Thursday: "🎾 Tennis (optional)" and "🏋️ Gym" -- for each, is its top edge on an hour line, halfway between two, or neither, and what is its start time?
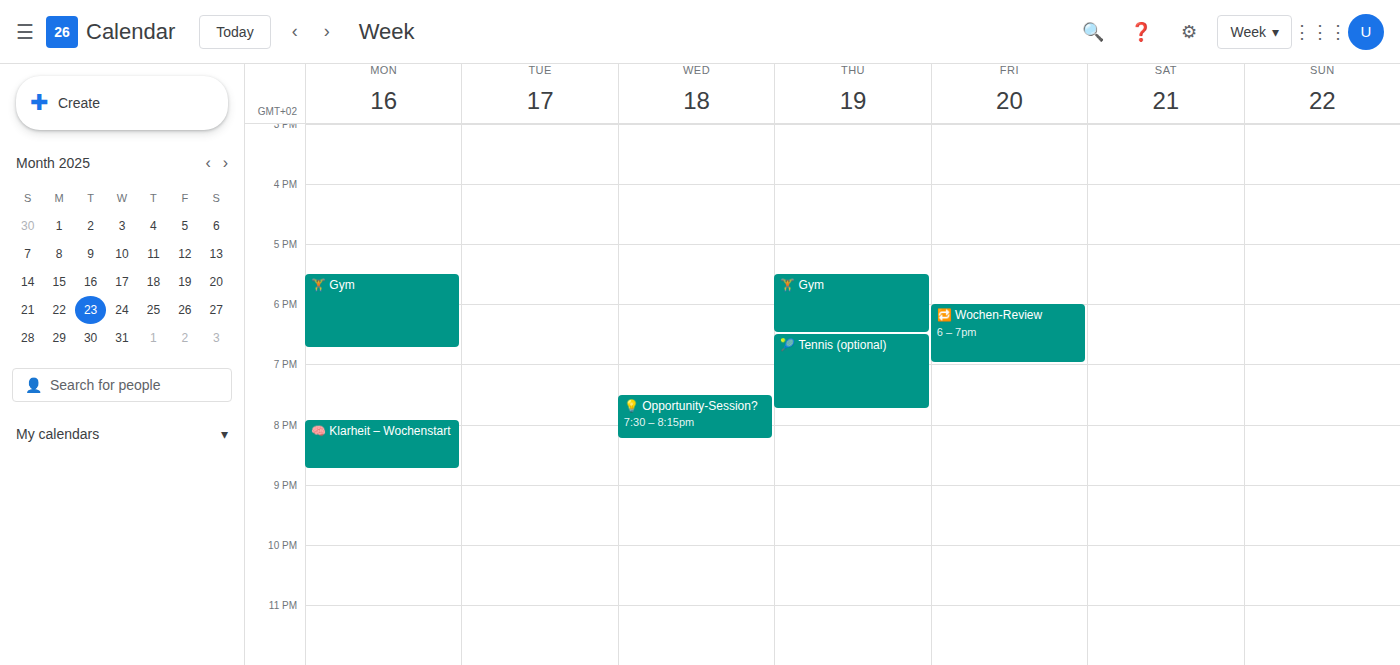
"🎾 Tennis (optional)": 6:30 PM, halfway between the 6 PM and 7 PM lines. "🏋️ Gym": 5:30 PM, halfway between the 5 PM and 6 PM lines.